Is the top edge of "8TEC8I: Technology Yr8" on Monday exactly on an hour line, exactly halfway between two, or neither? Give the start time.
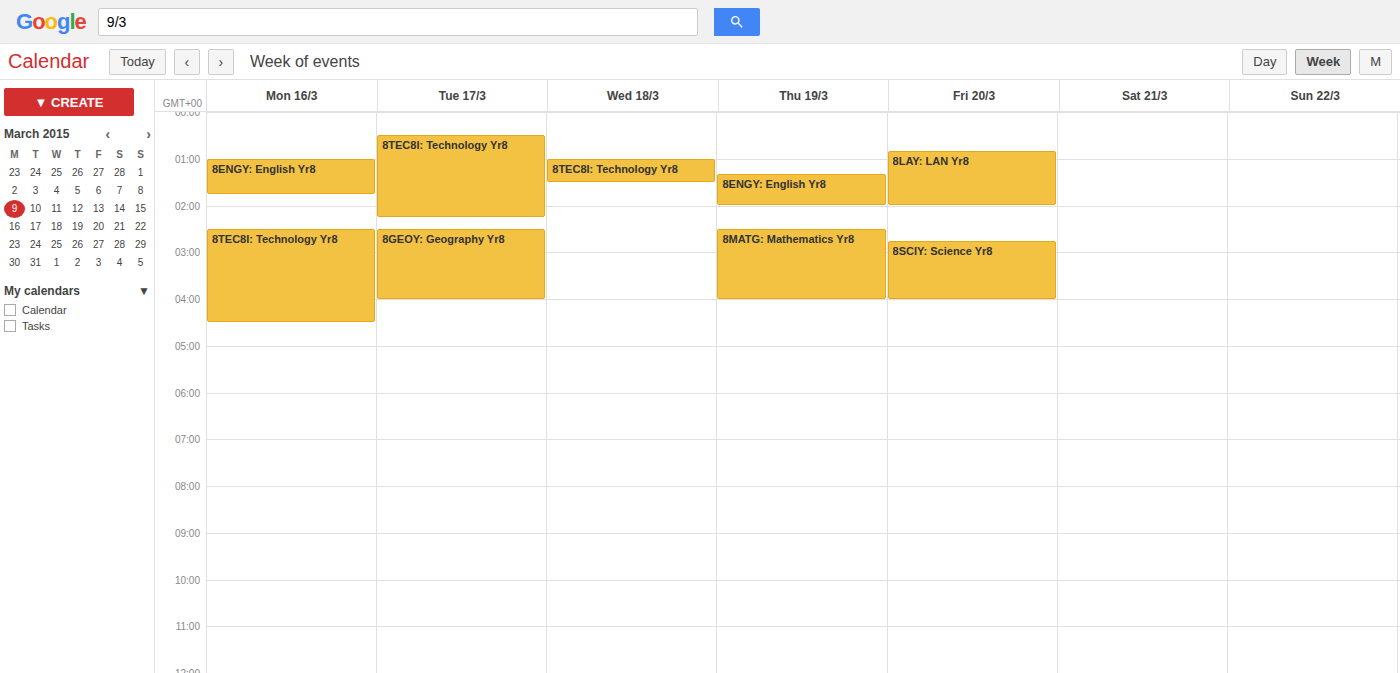
2:30 AM -- halfway between the 2 AM and 3 AM lines.